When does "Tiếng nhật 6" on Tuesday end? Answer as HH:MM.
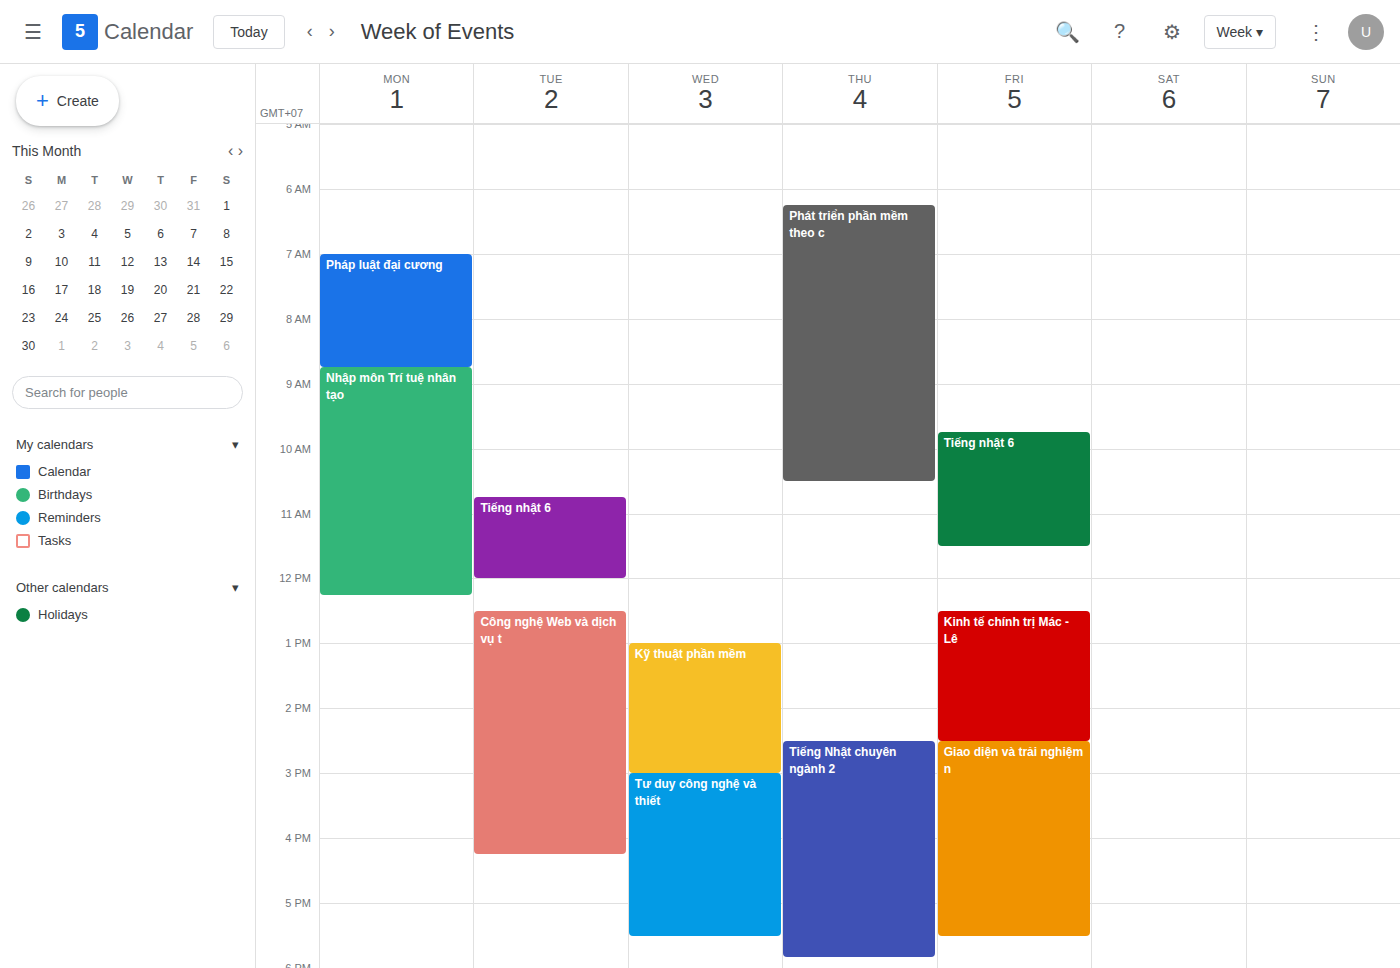
12:00